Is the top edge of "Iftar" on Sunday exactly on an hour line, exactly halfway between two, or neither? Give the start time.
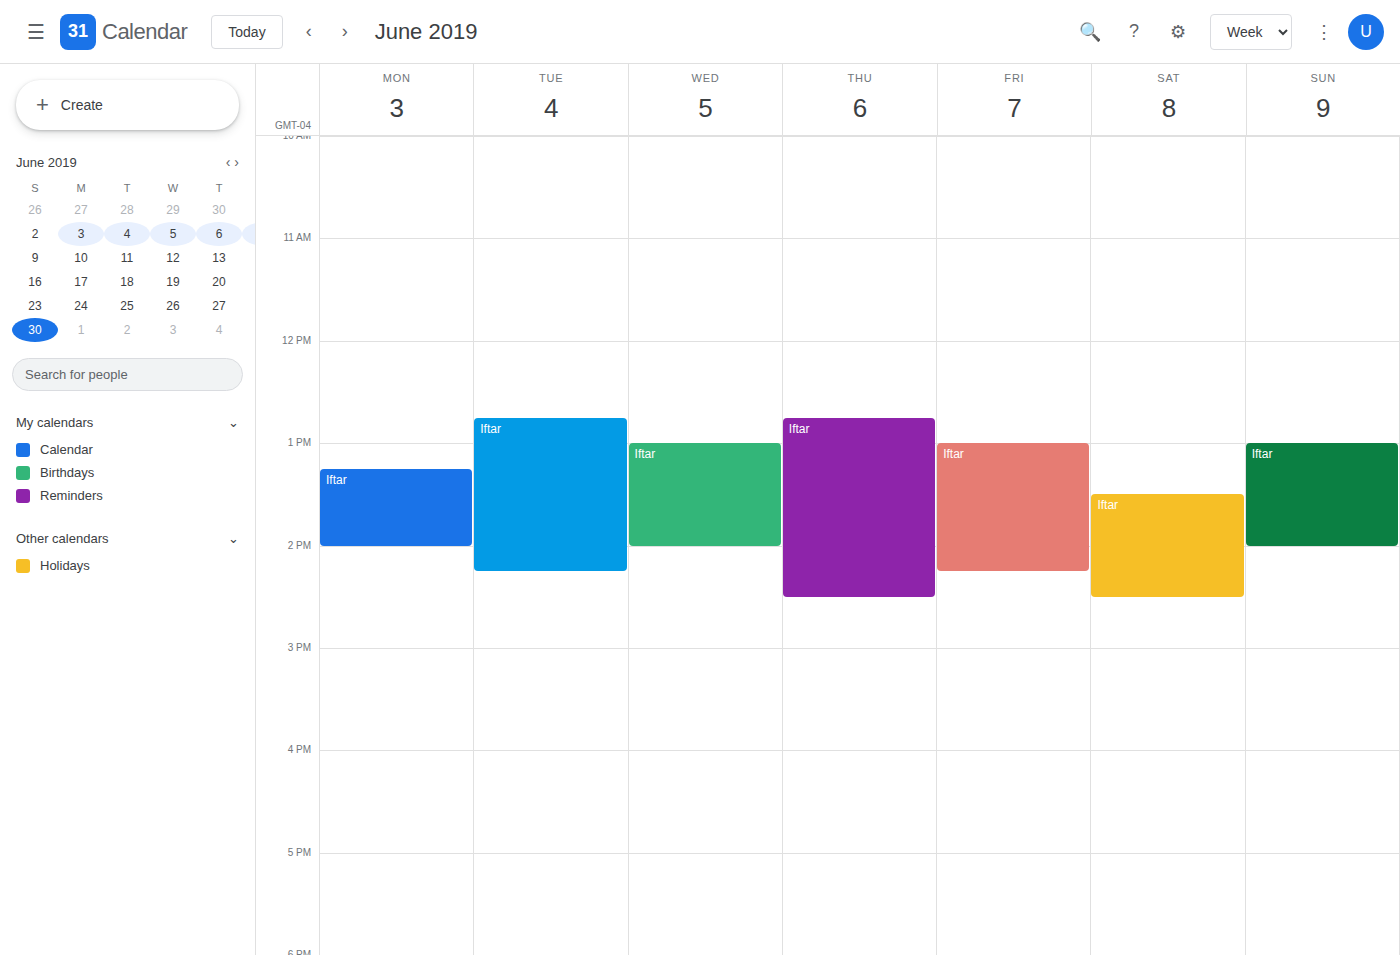
1:00 PM -- exactly on the 1 PM line.